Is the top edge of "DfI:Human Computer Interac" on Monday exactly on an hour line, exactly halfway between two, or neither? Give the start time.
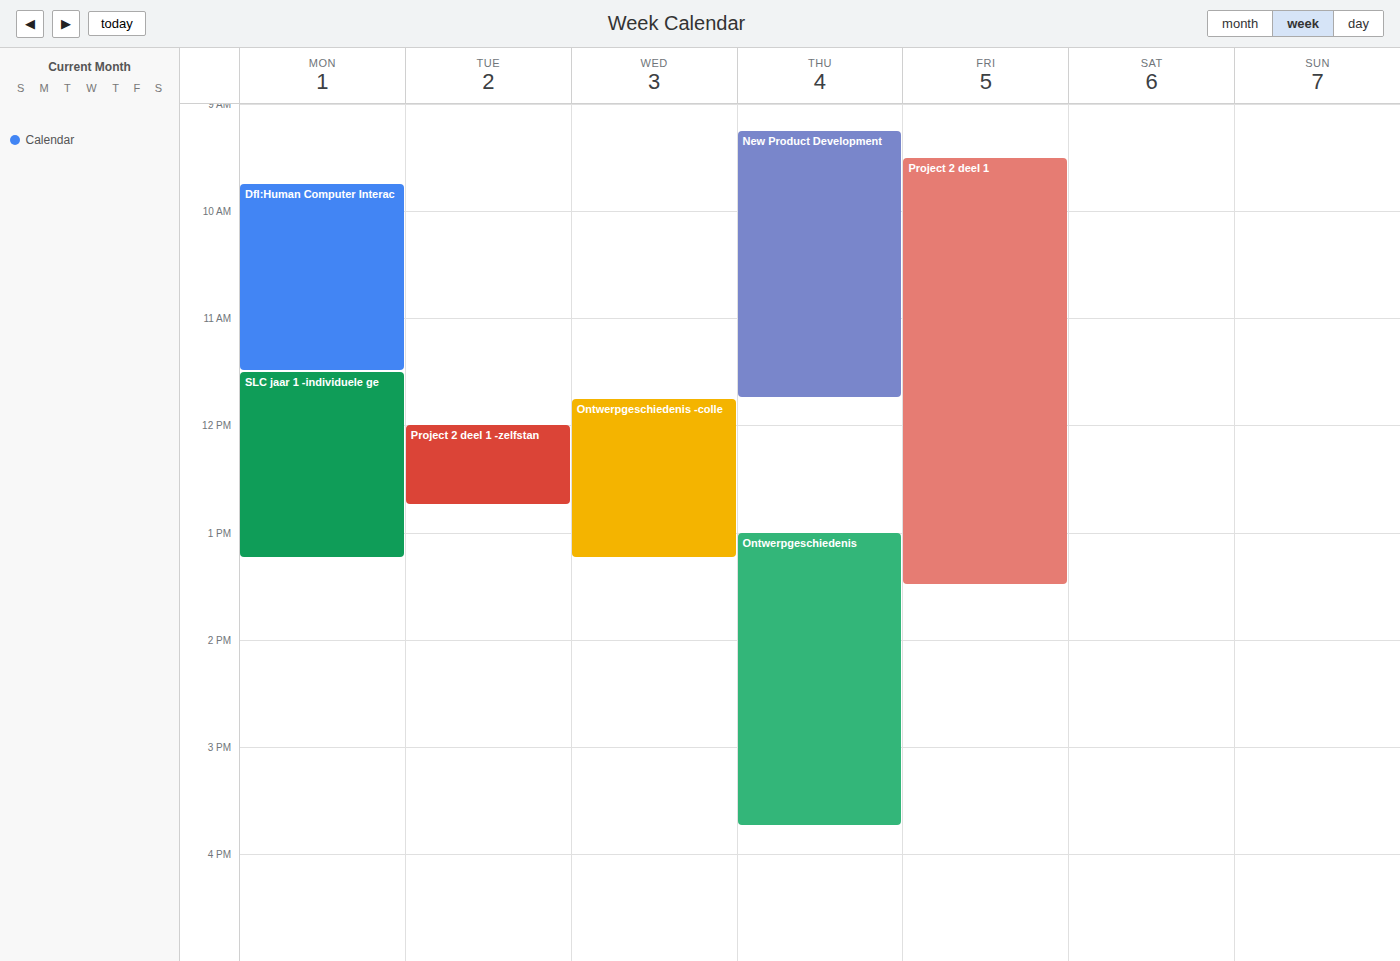
9:45 AM -- neither: three quarters of the way from the 9 AM line to the 10 AM line.